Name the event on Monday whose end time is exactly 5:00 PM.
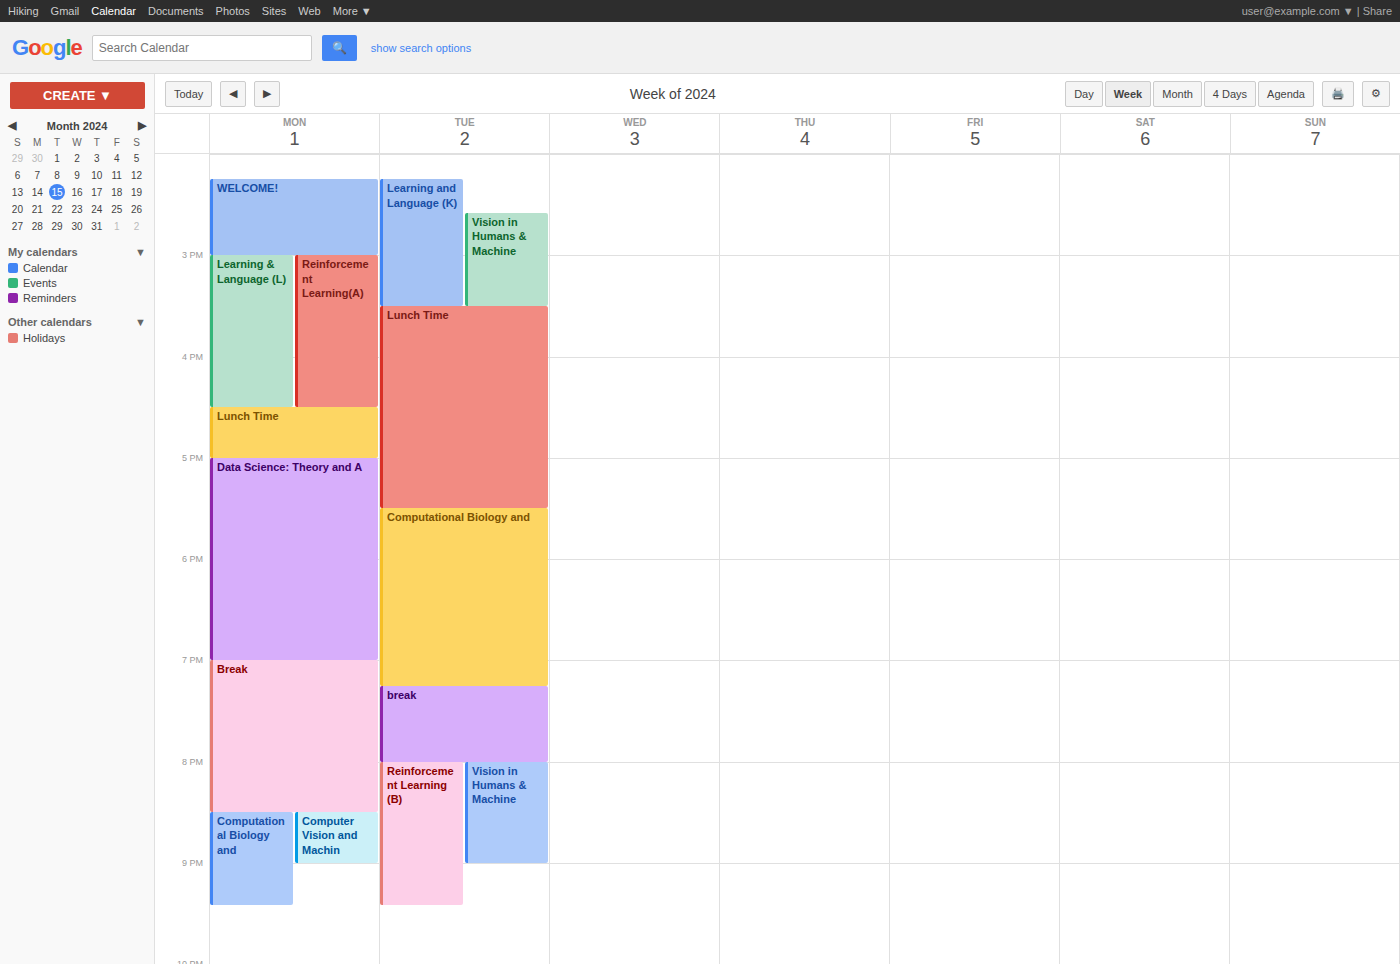
"Lunch Time"